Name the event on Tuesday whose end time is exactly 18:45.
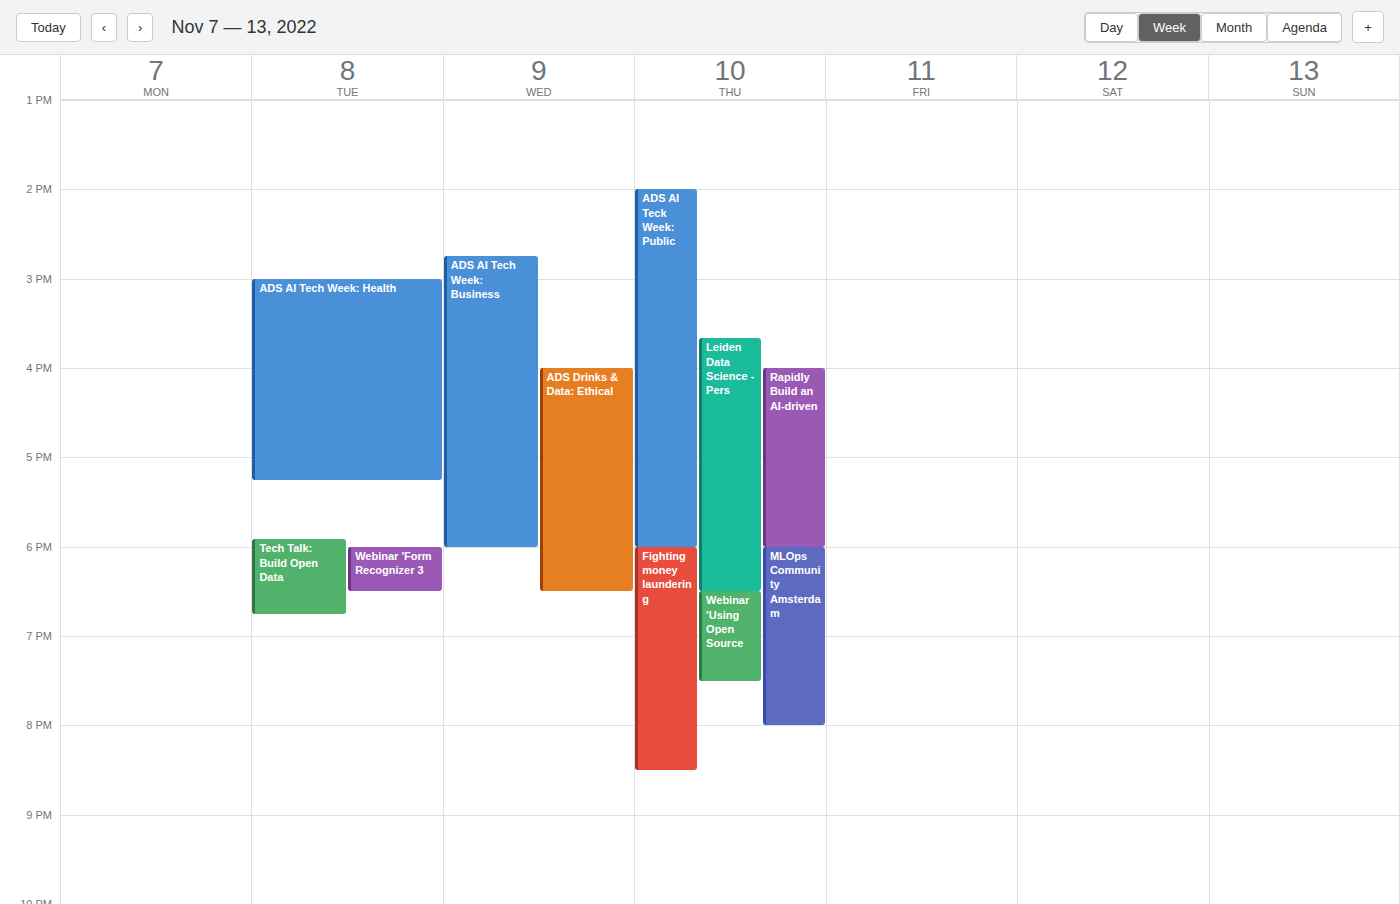
"Tech Talk: Build Open Data"